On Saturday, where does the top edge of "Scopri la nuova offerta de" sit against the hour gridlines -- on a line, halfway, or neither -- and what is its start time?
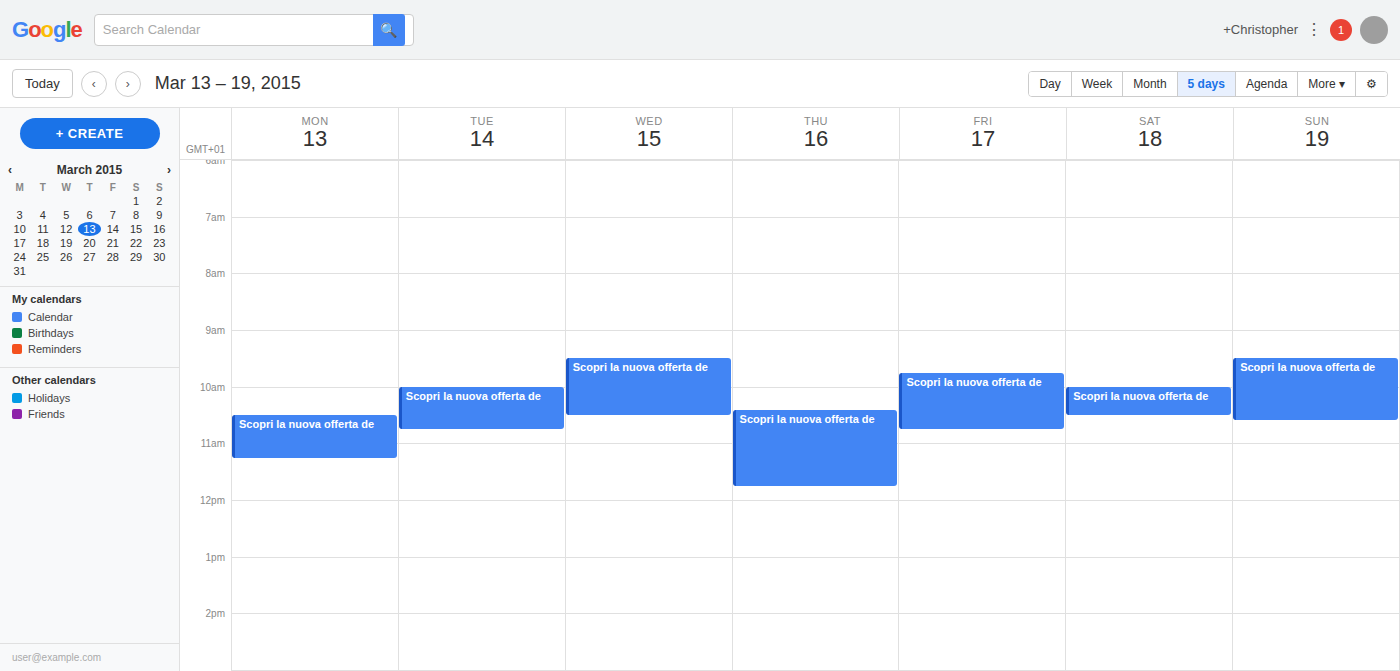
10:00 AM -- exactly on the 10 AM line.